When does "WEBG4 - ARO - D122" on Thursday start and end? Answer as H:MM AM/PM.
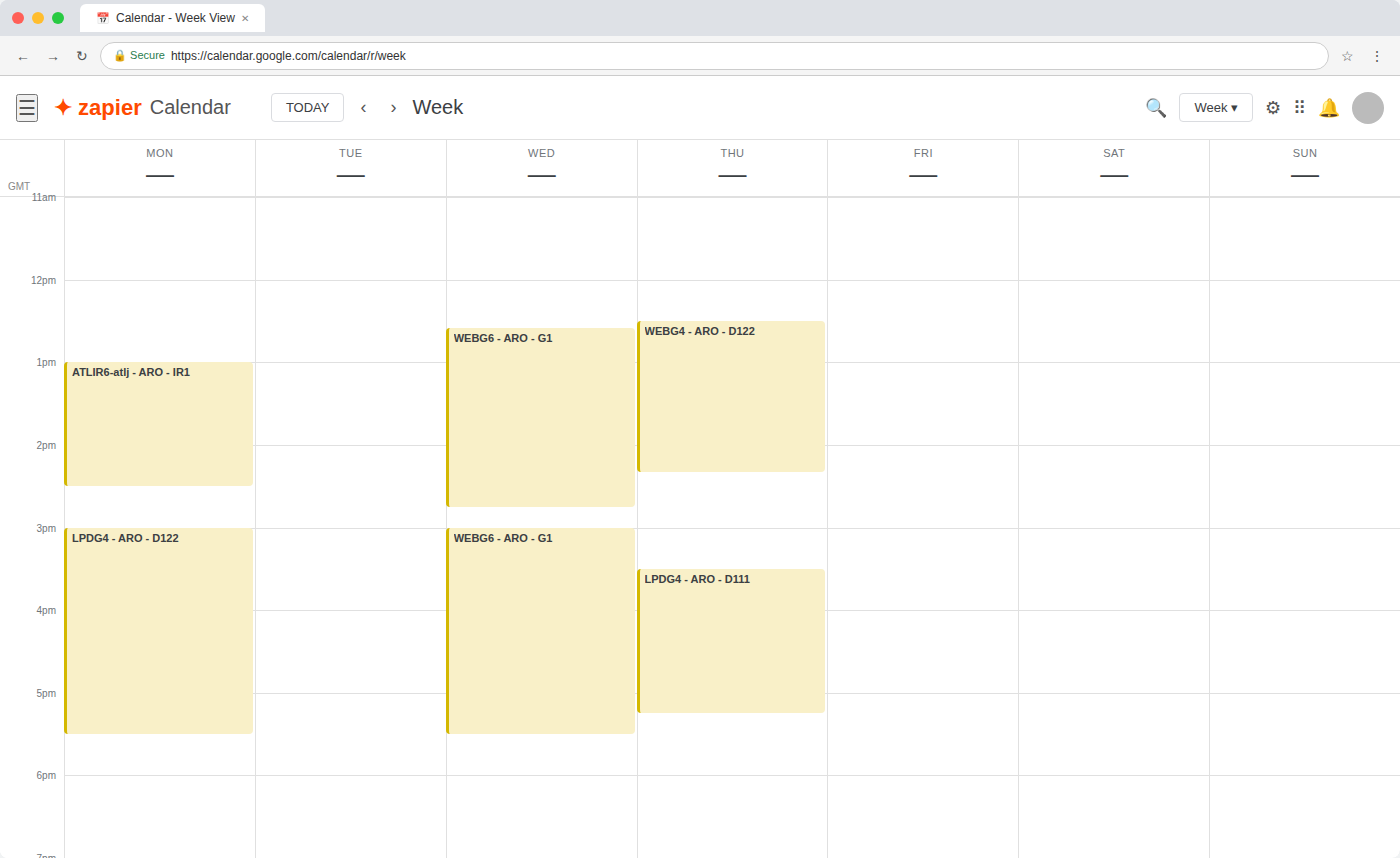
12:30 PM to 2:20 PM